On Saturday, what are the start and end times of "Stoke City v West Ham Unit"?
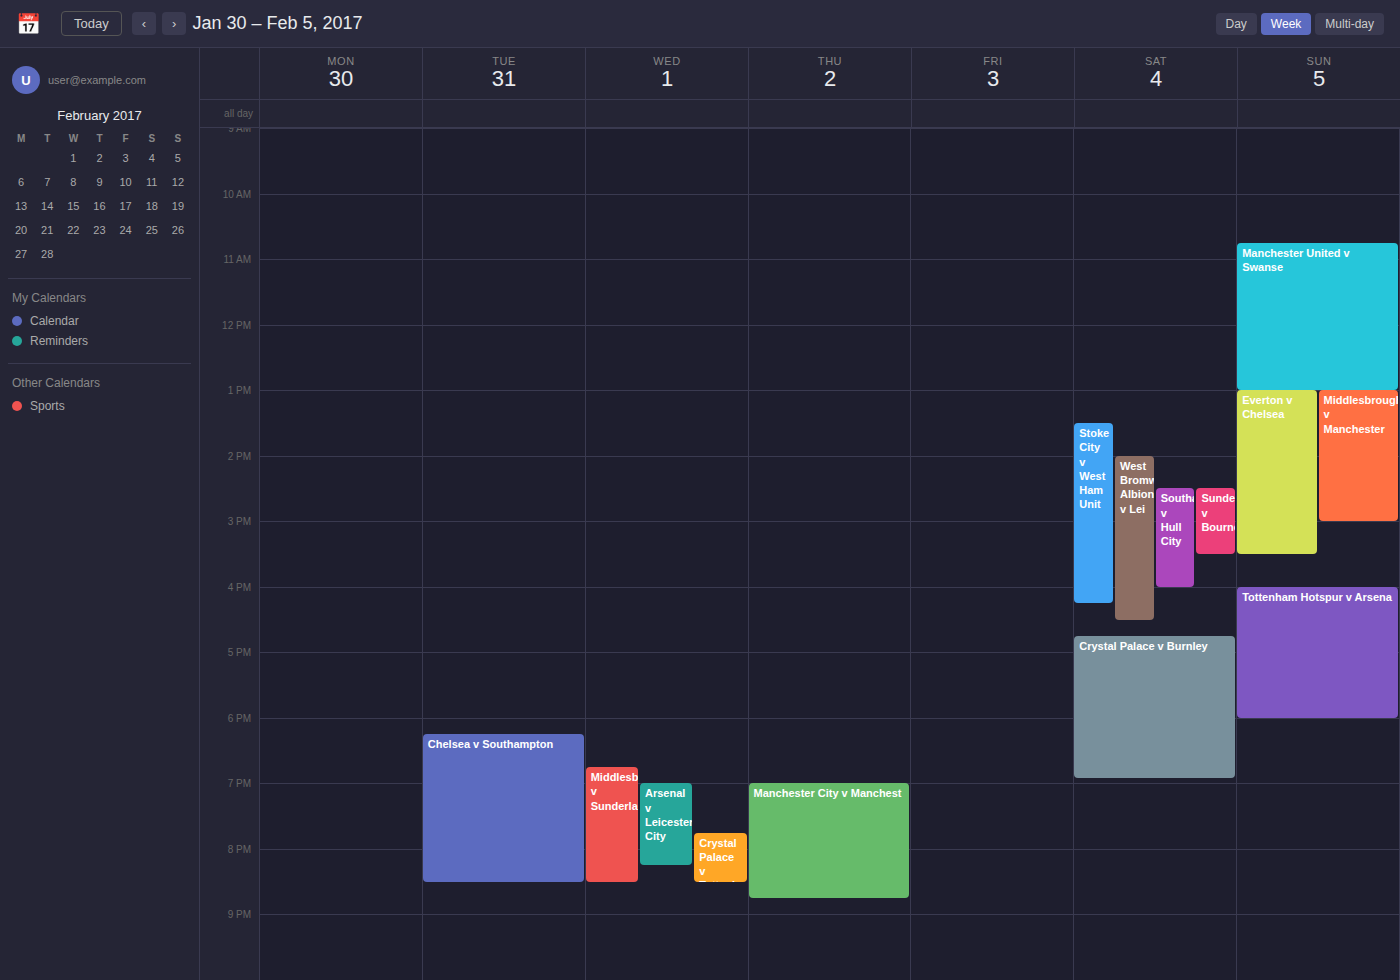
1:30 PM to 4:15 PM